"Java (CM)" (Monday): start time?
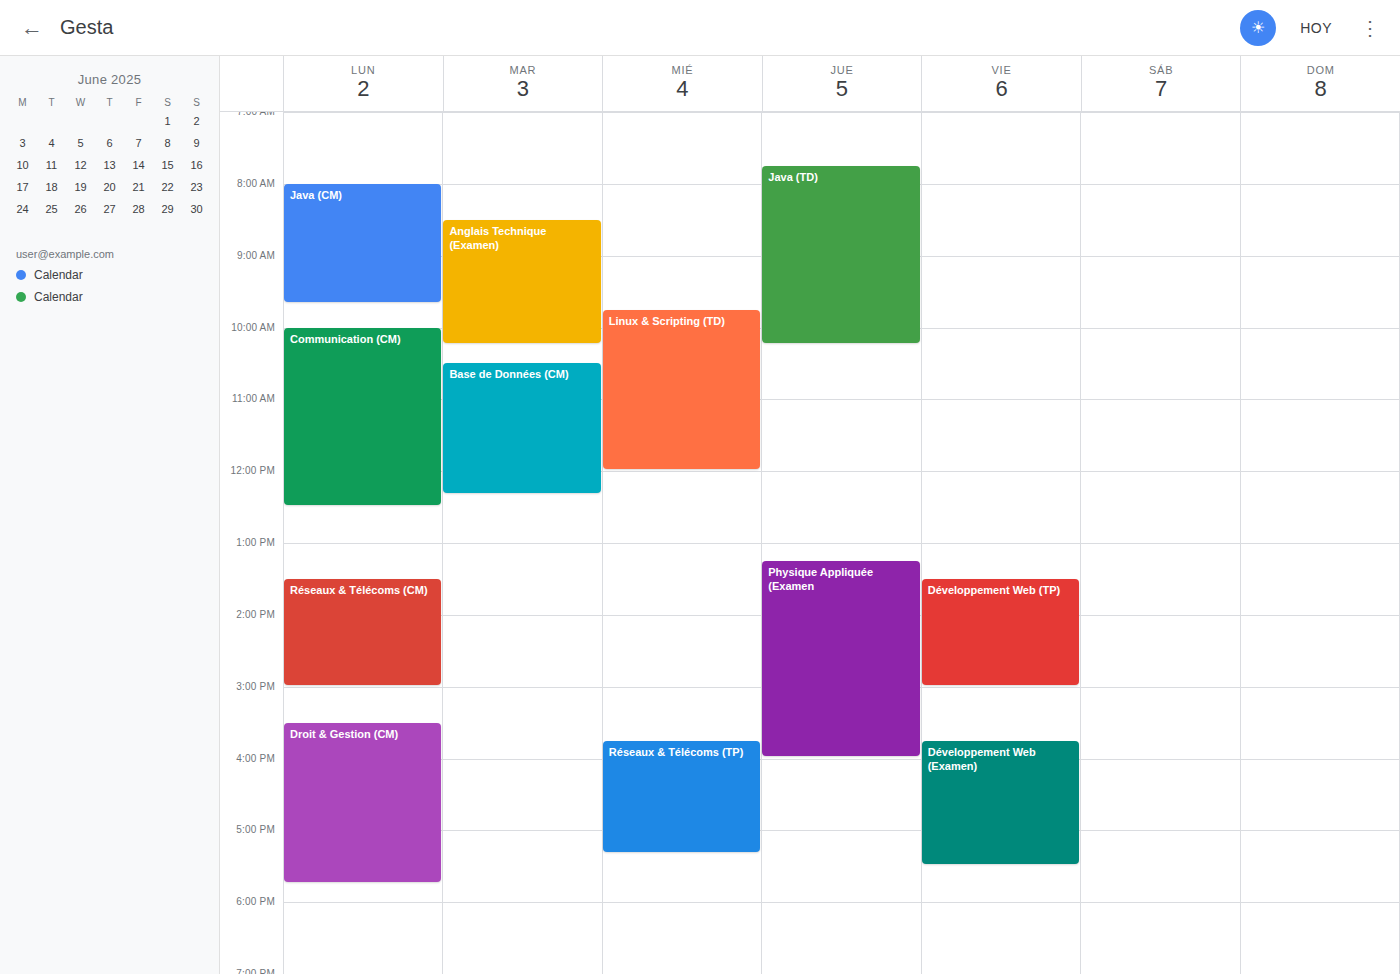
8:00 AM